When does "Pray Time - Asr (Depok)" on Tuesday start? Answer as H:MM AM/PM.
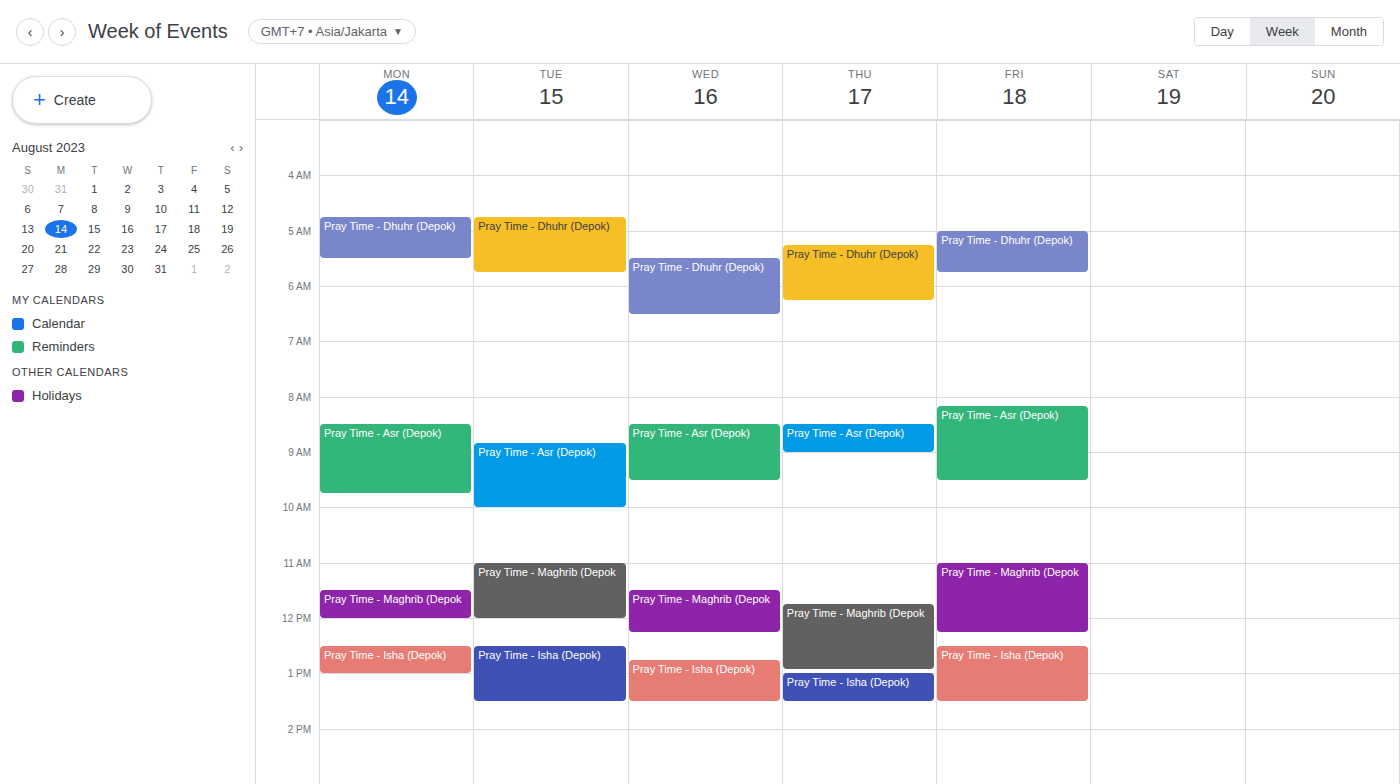
8:50 AM